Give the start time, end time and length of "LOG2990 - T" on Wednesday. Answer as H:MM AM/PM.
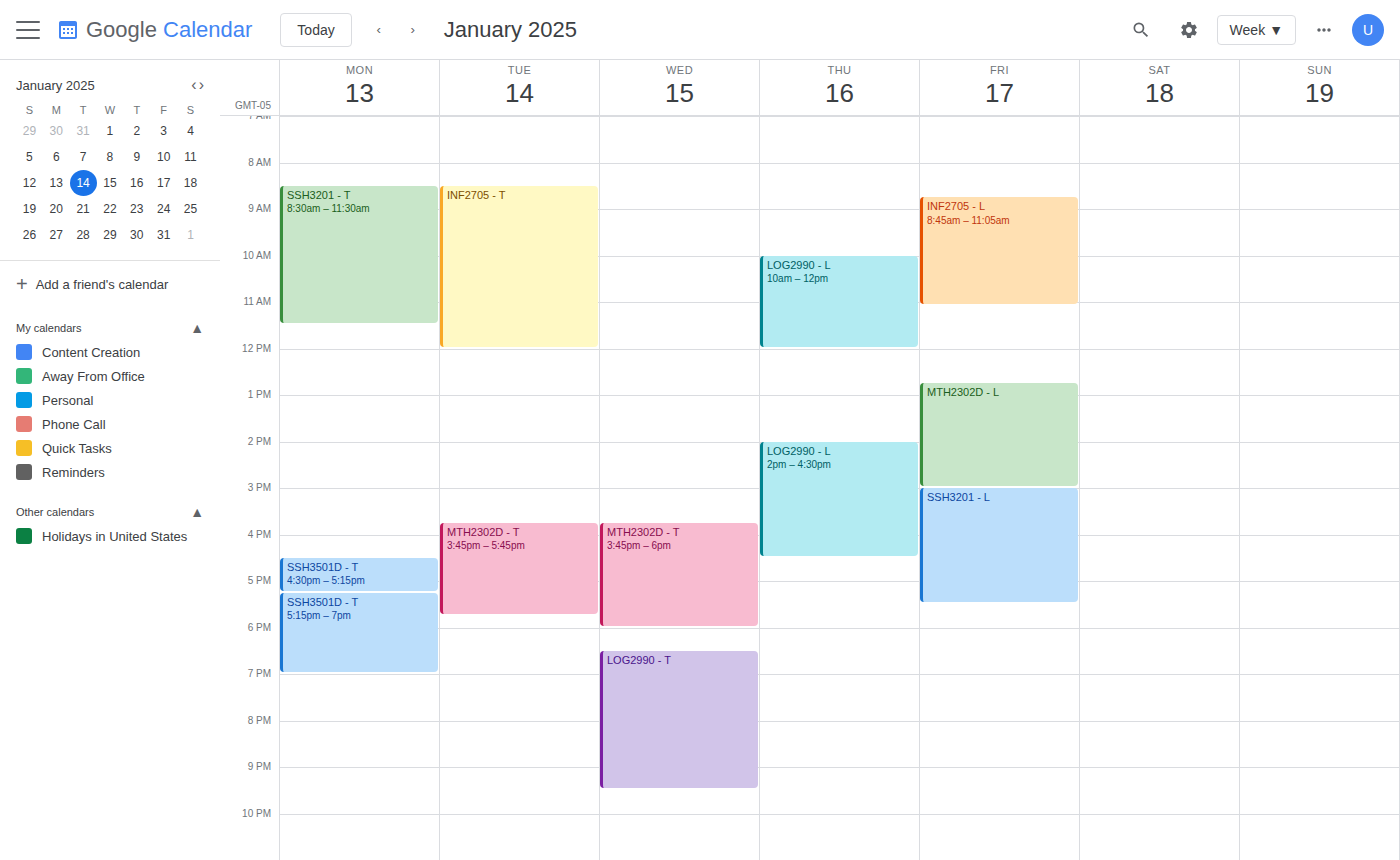
6:30 PM to 9:30 PM, 3 hours